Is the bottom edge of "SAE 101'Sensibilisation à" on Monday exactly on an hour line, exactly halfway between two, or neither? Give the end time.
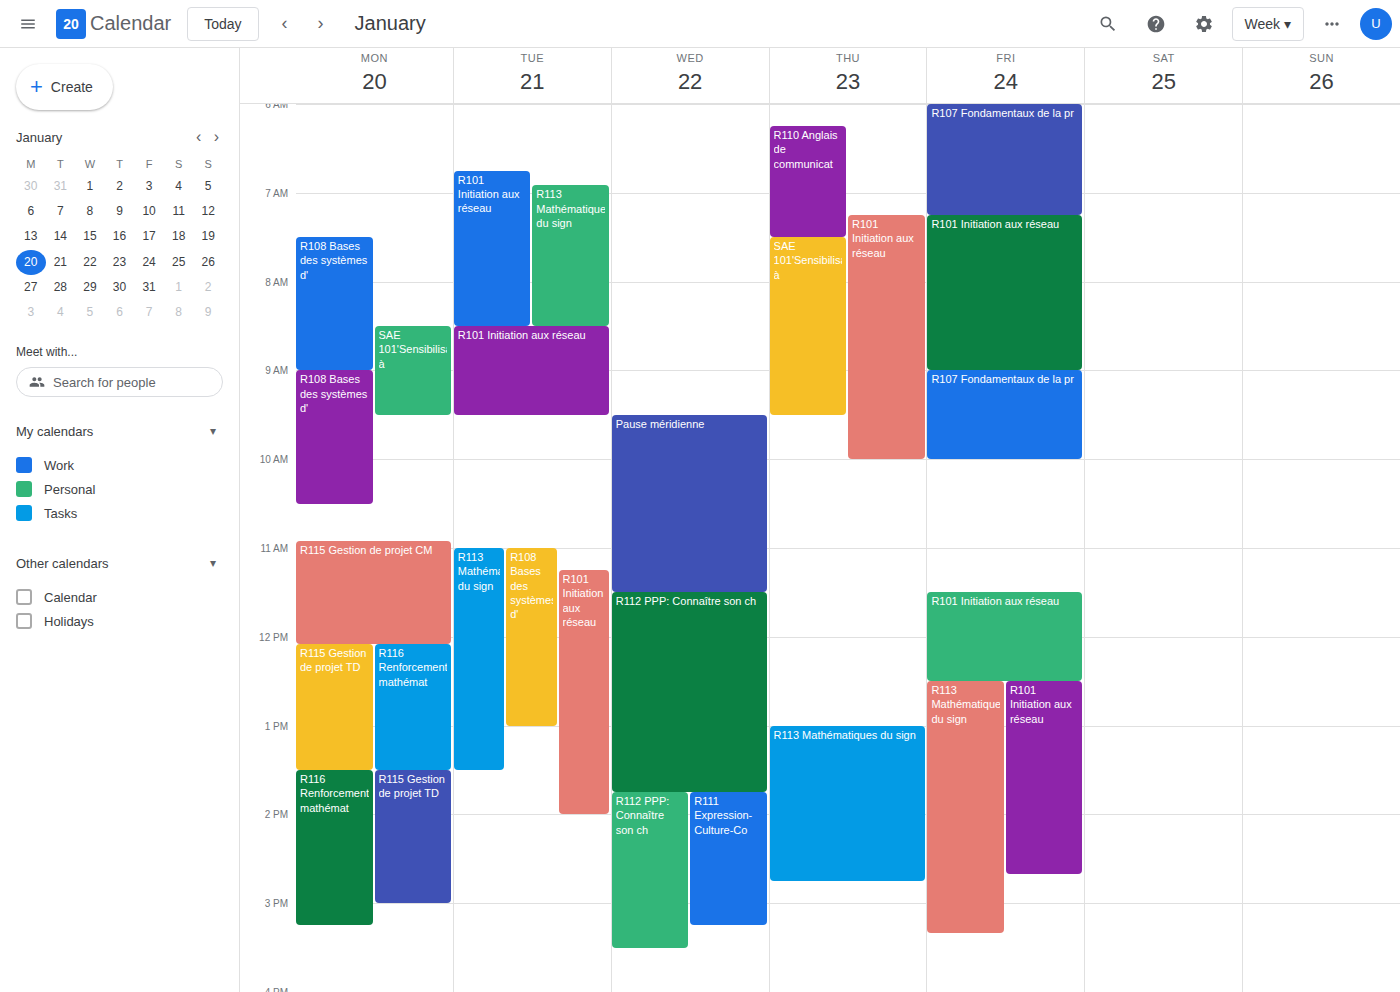
09:30 -- halfway between the 09:00 and 10:00 lines.